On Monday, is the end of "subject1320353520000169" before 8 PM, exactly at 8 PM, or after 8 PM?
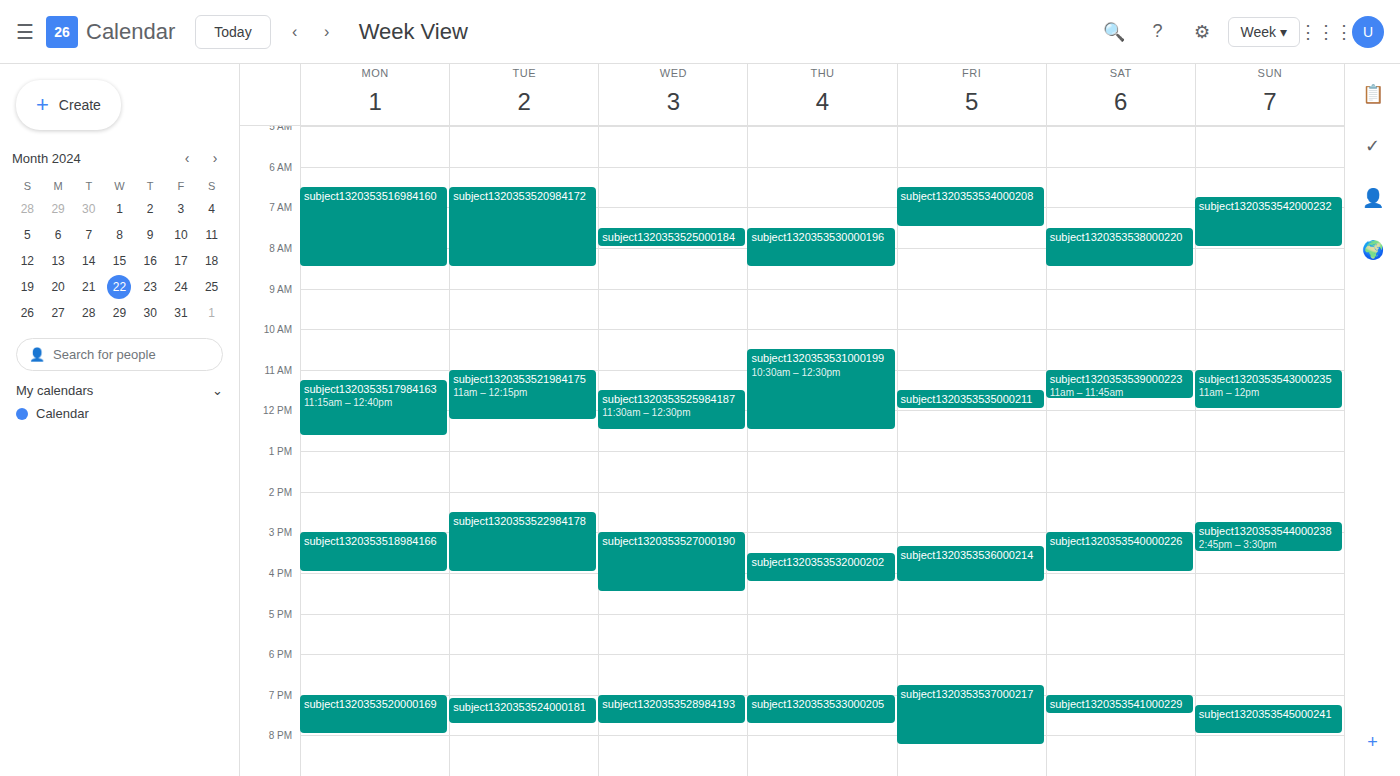
8:00 PM -- exactly at 8 PM, on the 8 PM line.